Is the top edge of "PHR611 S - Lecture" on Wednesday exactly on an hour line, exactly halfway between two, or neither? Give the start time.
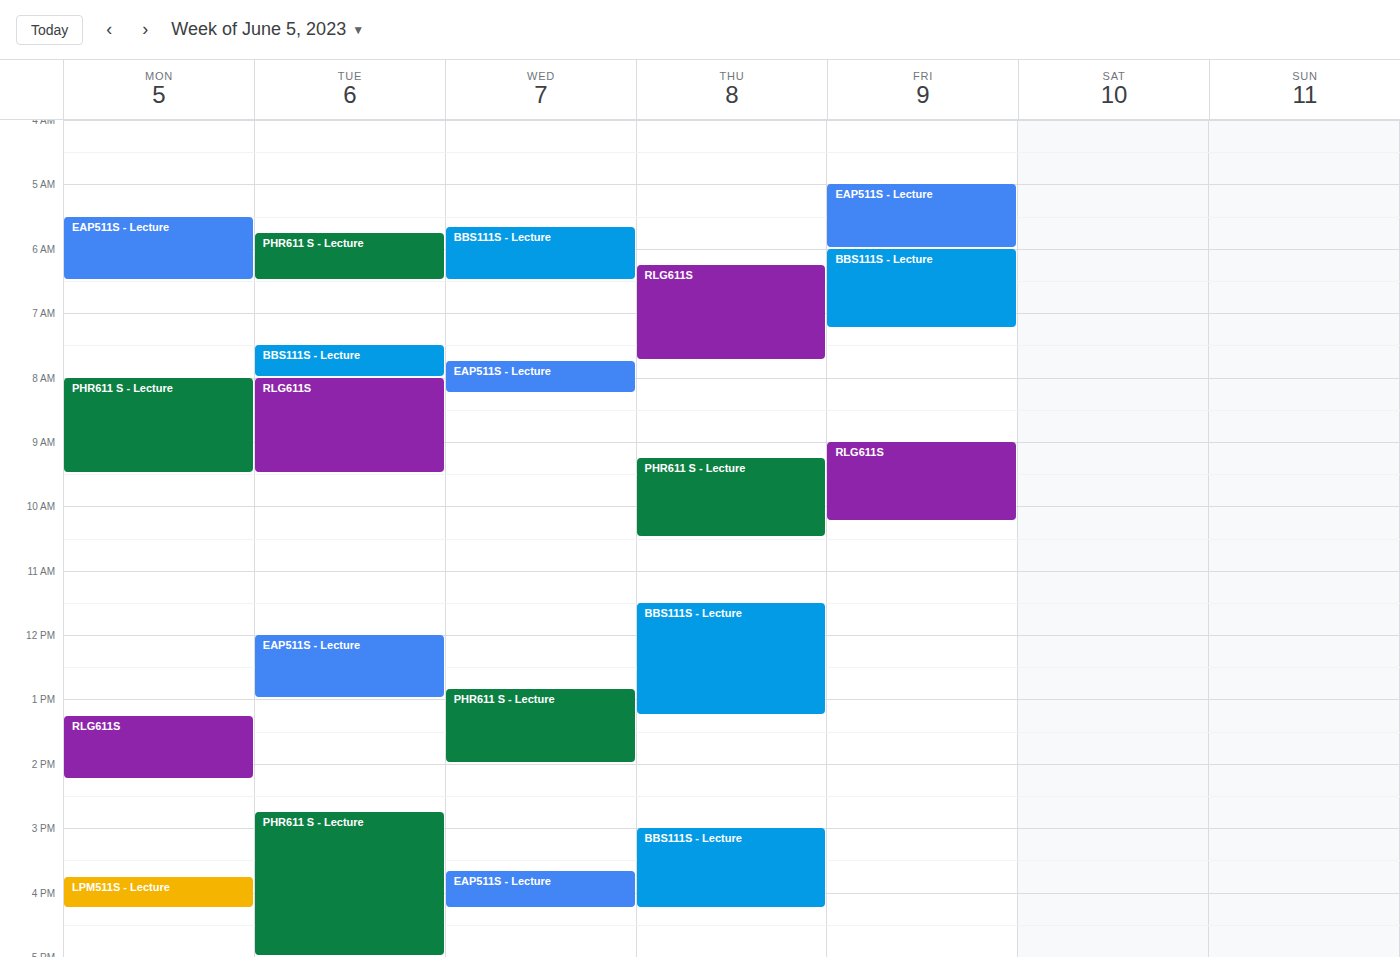
12:50 -- neither: 50 minutes below the 12:00 line and 10 minutes above the 13:00 line.